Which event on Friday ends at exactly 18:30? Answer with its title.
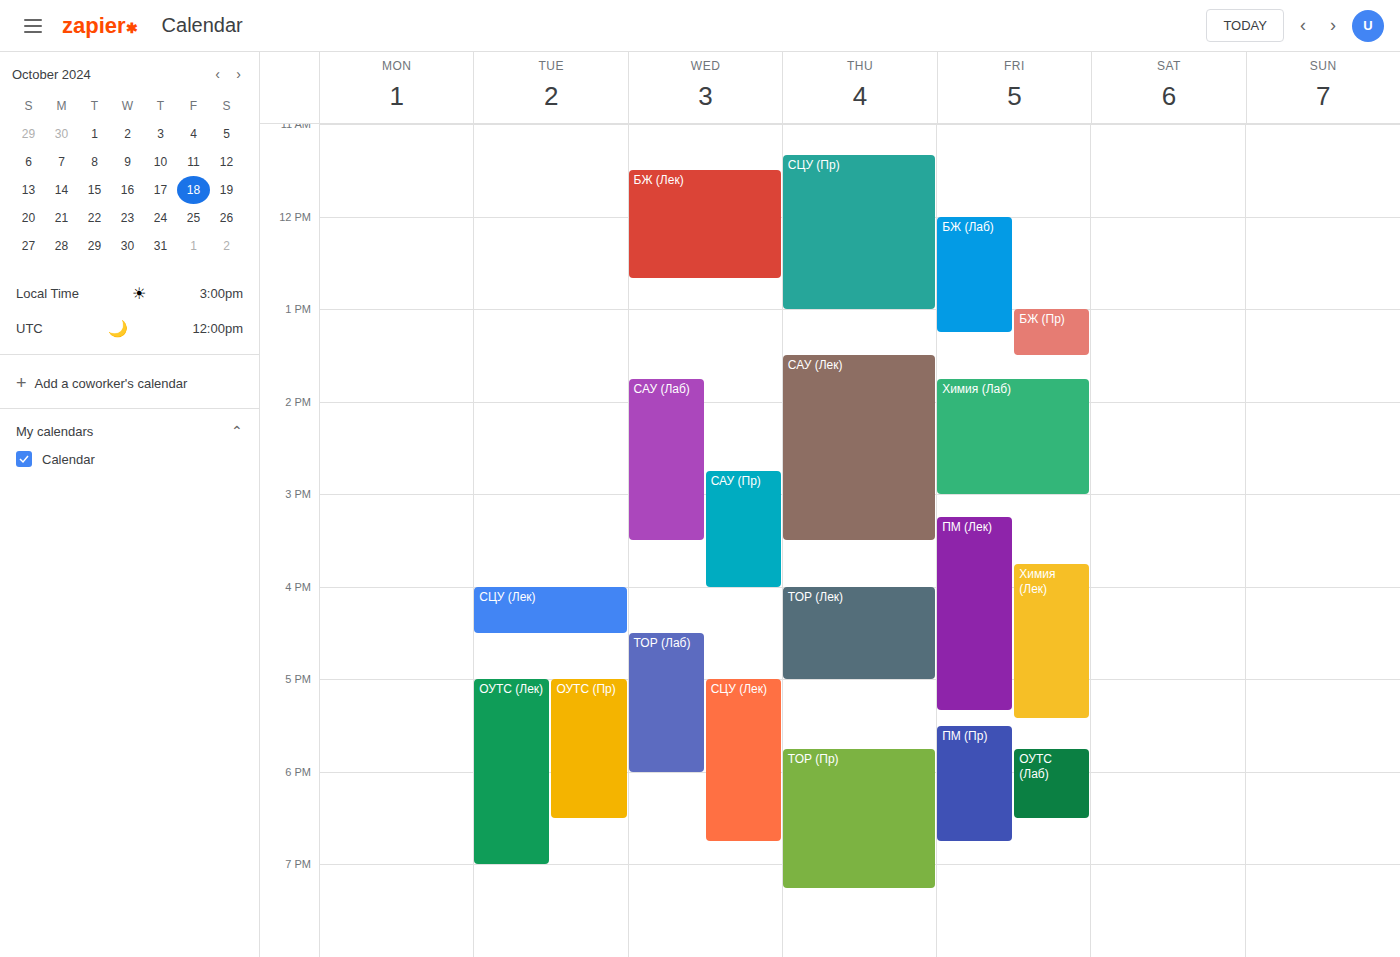
"ОУТС (Лаб)"